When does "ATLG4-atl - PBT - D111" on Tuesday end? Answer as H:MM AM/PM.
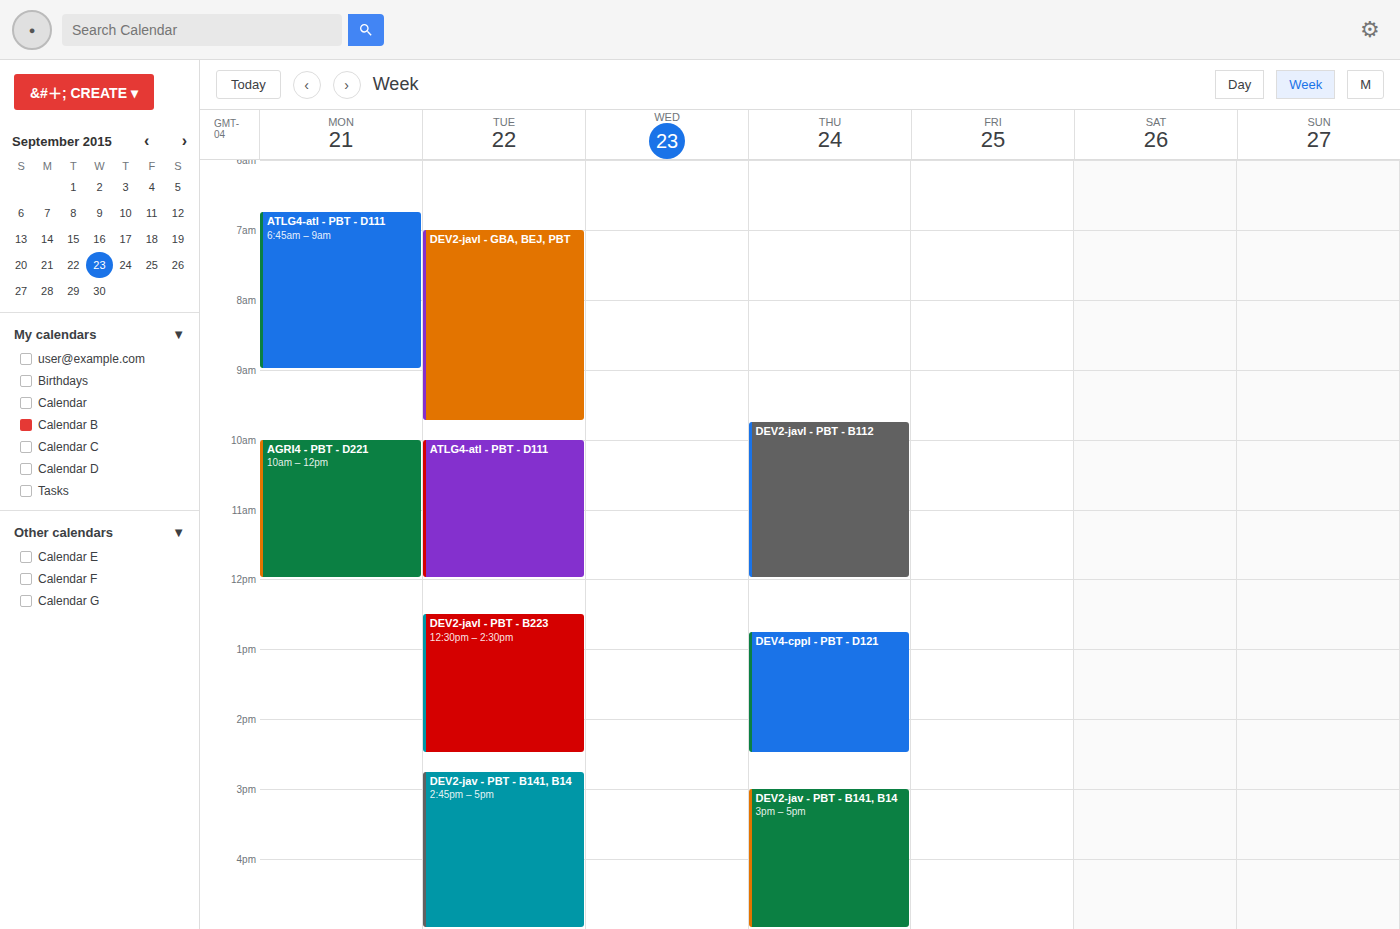
12:00 PM